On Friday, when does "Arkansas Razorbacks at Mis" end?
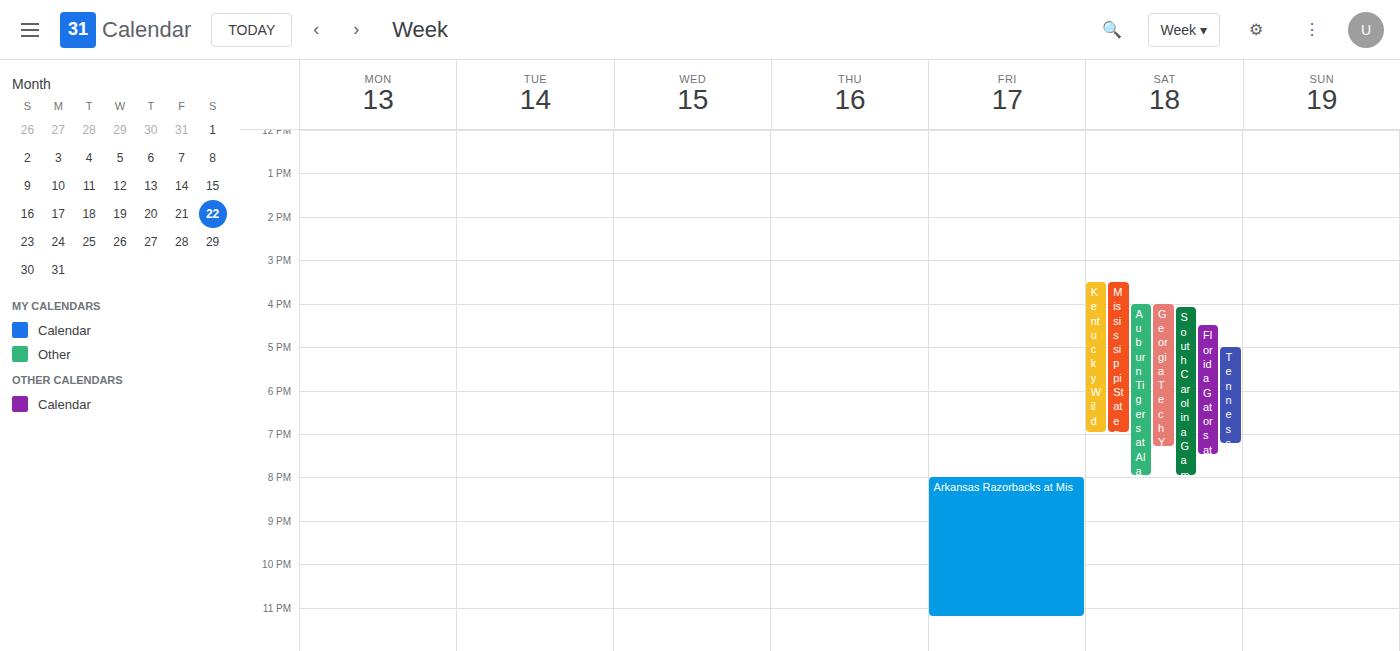
11:15 PM